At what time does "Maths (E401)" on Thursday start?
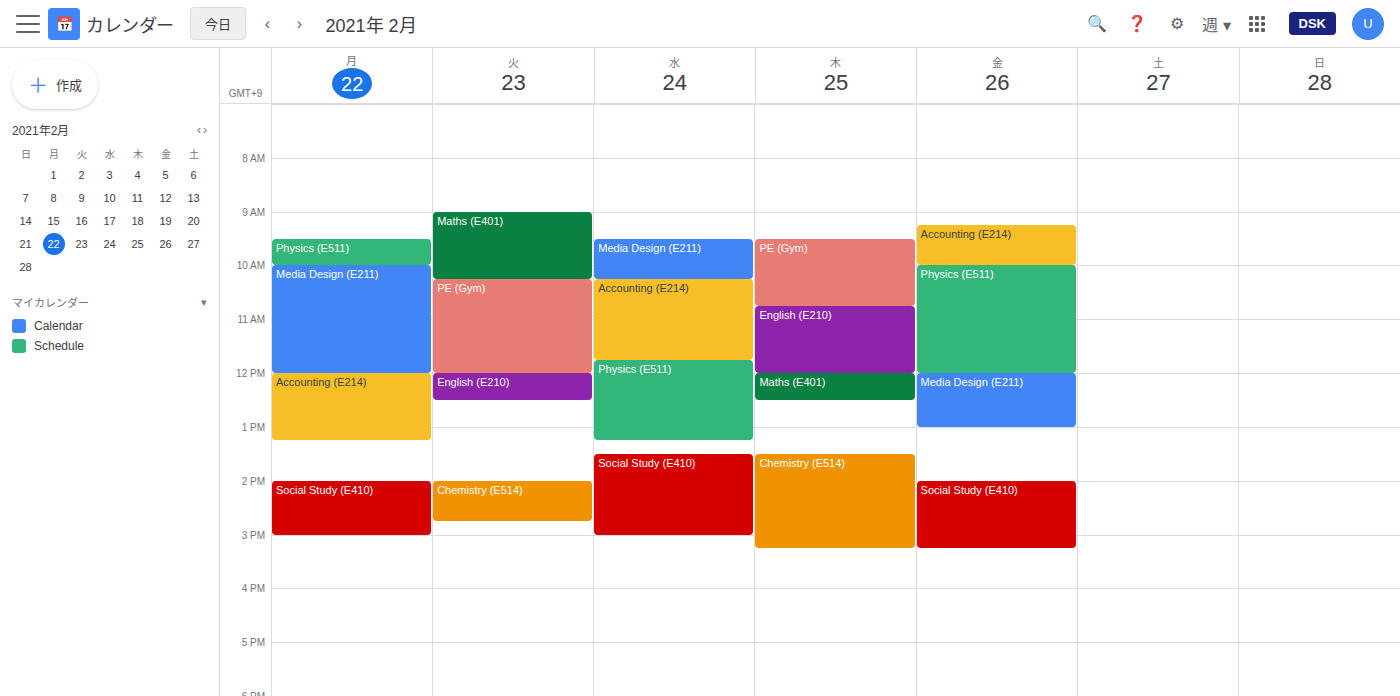
12:00 PM